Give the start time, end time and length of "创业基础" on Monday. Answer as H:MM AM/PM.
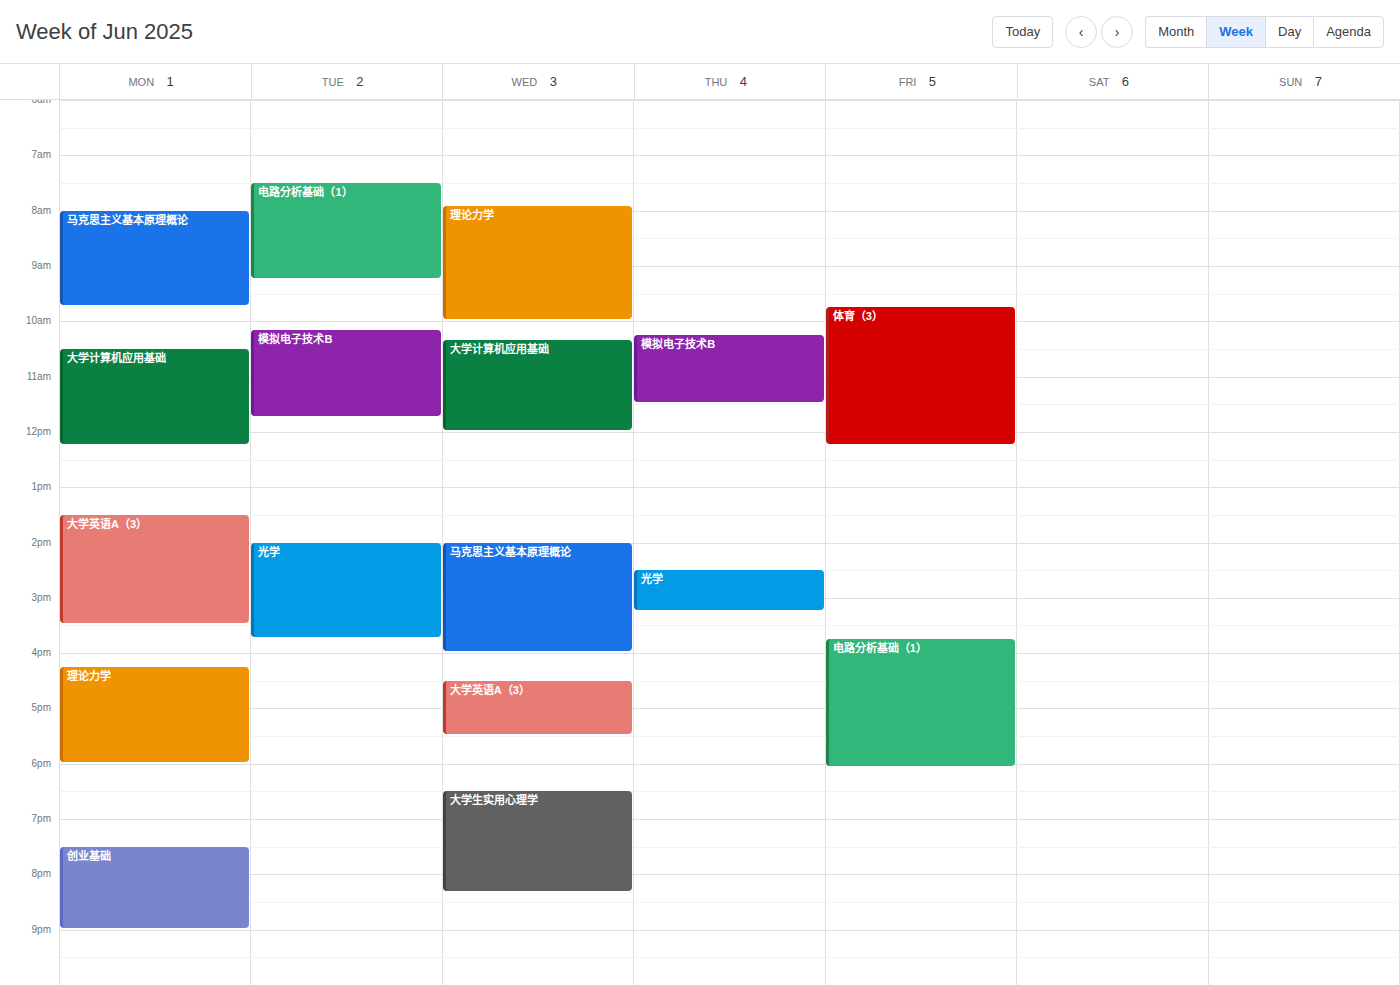
7:30 PM to 9:00 PM, 1 hour 30 minutes